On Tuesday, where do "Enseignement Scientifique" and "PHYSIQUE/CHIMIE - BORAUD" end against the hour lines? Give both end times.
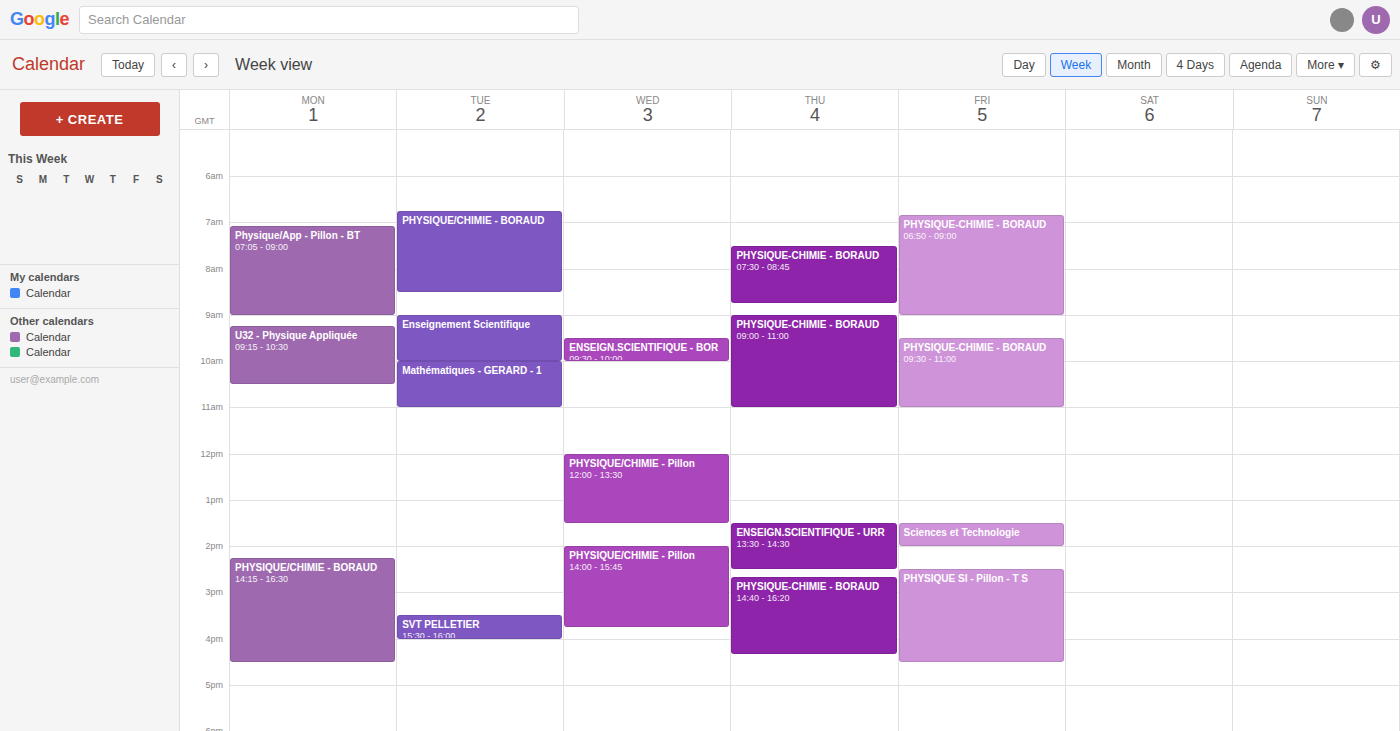
"Enseignement Scientifique": 10:00 AM, exactly on the 10 AM line. "PHYSIQUE/CHIMIE - BORAUD": 8:30 AM, halfway between the 8 AM and 9 AM lines.